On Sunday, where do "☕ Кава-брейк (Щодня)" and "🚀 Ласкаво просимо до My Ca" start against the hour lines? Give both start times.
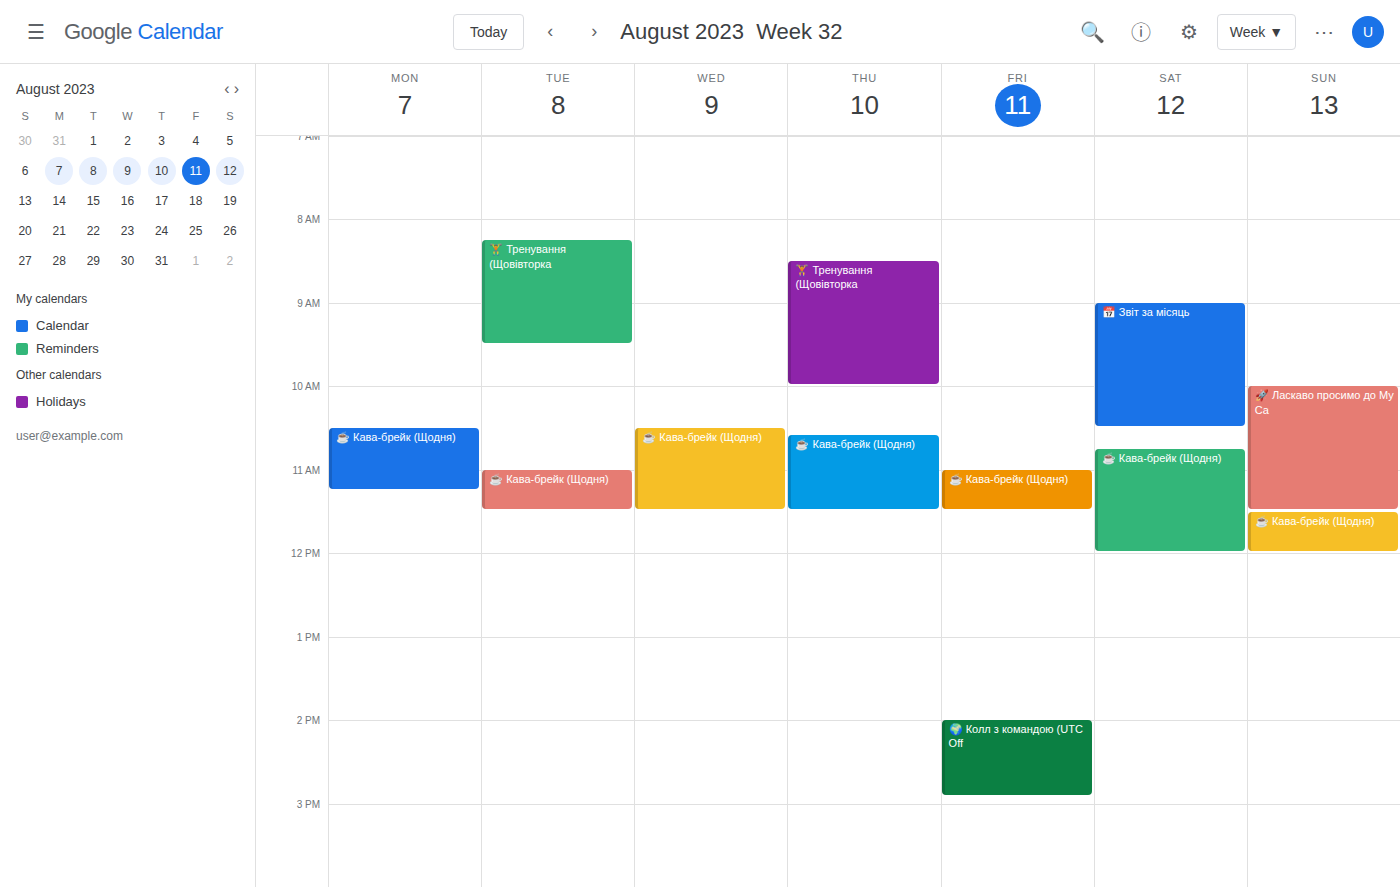
"☕ Кава-брейк (Щодня)": 11:30 AM, halfway between the 11 AM and 12 PM lines. "🚀 Ласкаво просимо до My Ca": 10:00 AM, exactly on the 10 AM line.